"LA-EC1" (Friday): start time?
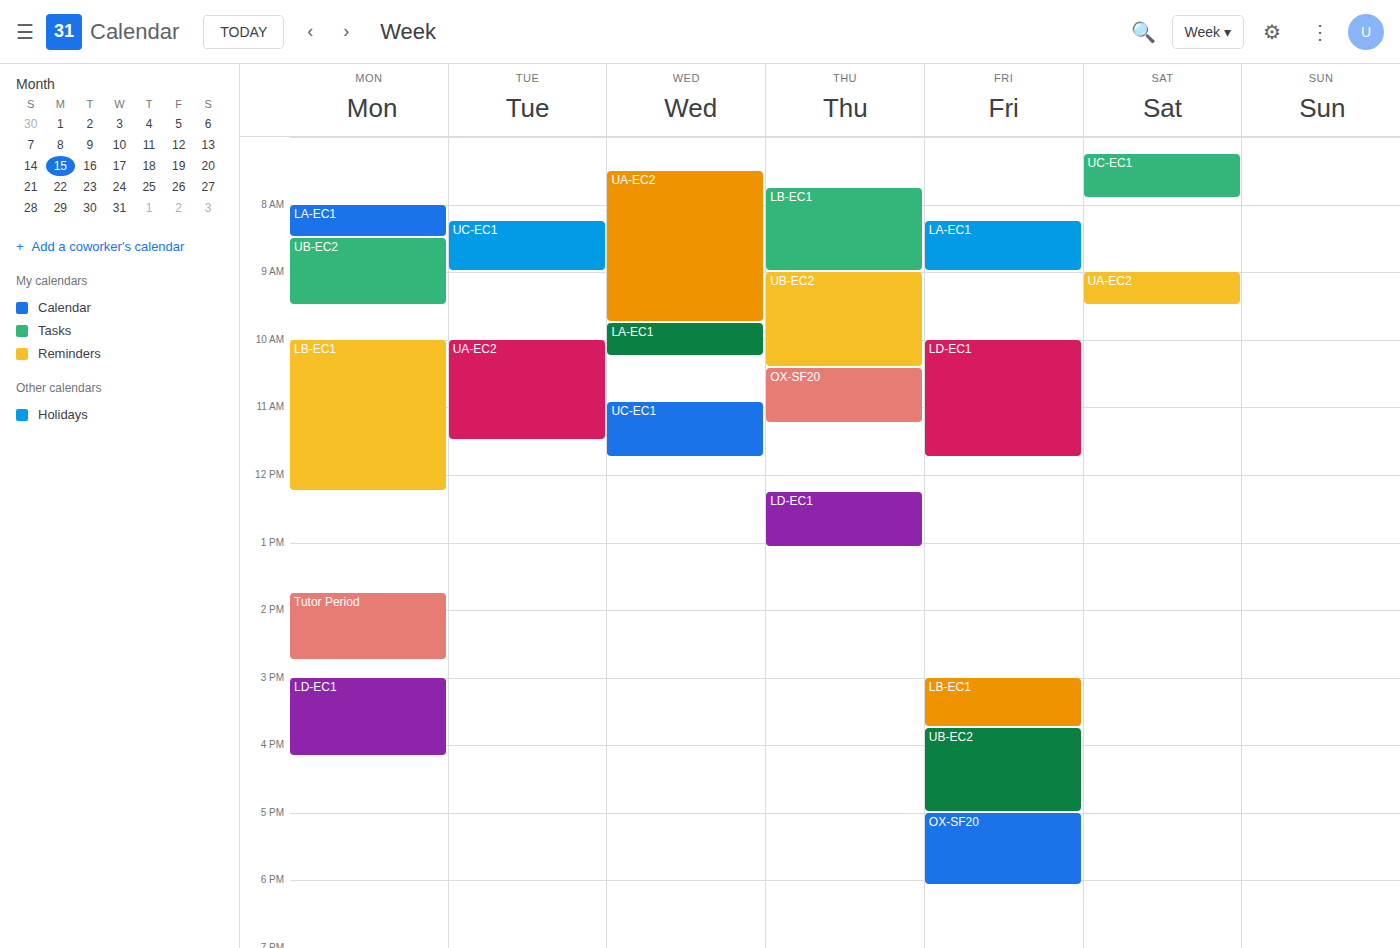
08:15